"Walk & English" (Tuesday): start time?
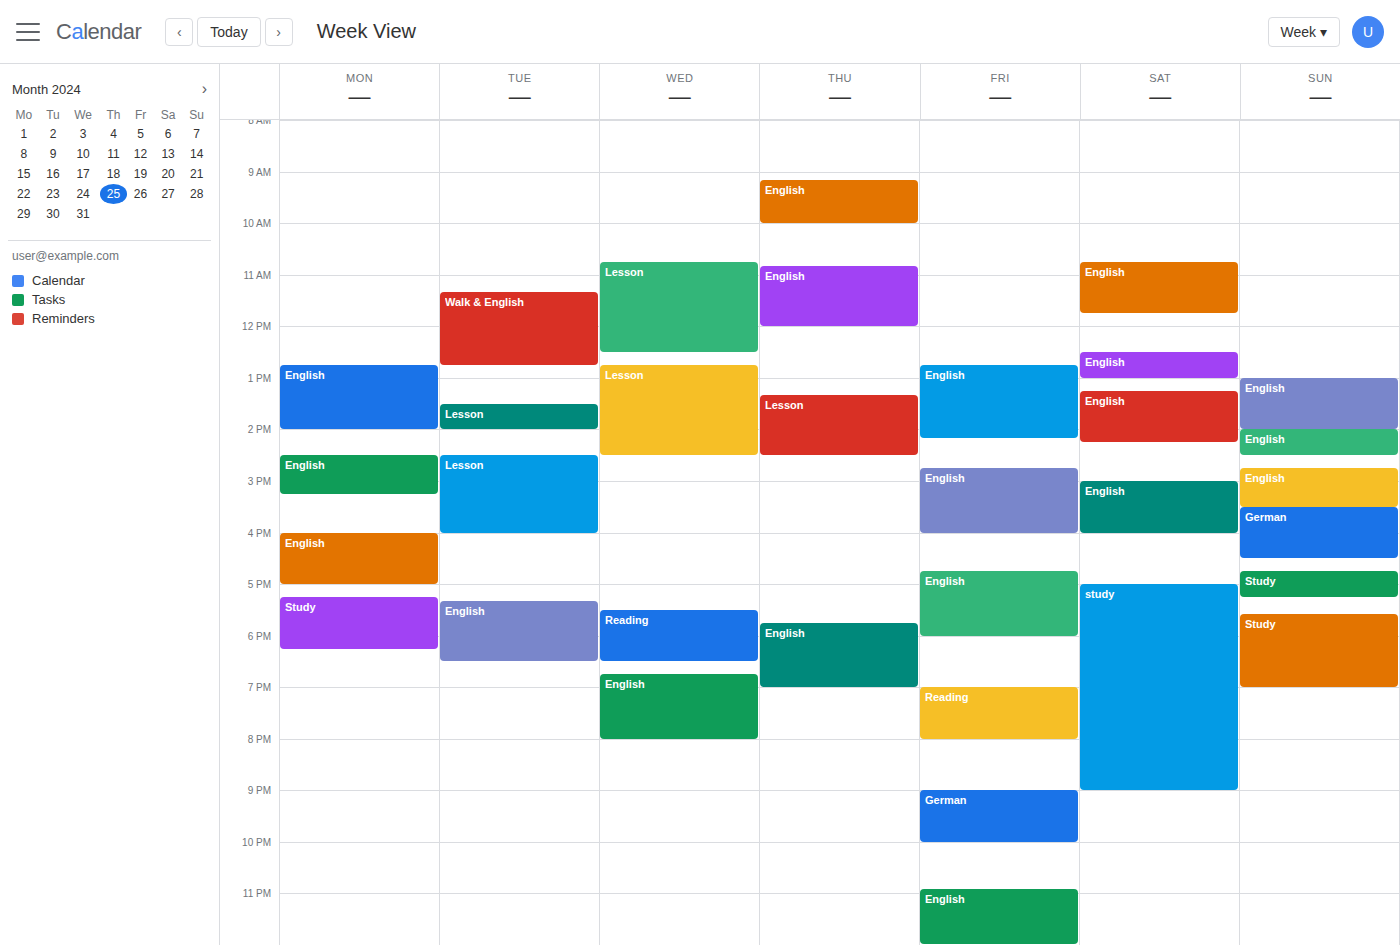
11:20 AM